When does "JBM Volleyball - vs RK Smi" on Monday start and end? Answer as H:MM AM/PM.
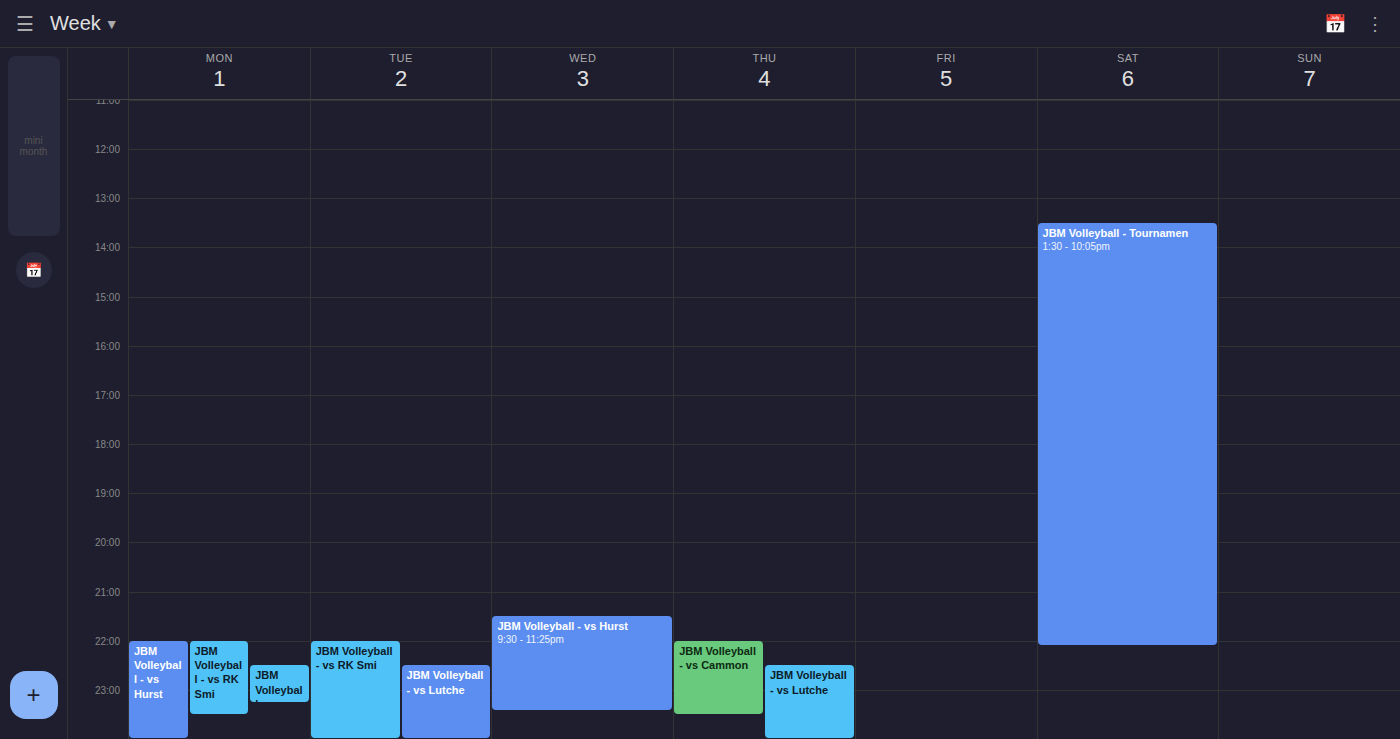
10:00 PM to 11:30 PM